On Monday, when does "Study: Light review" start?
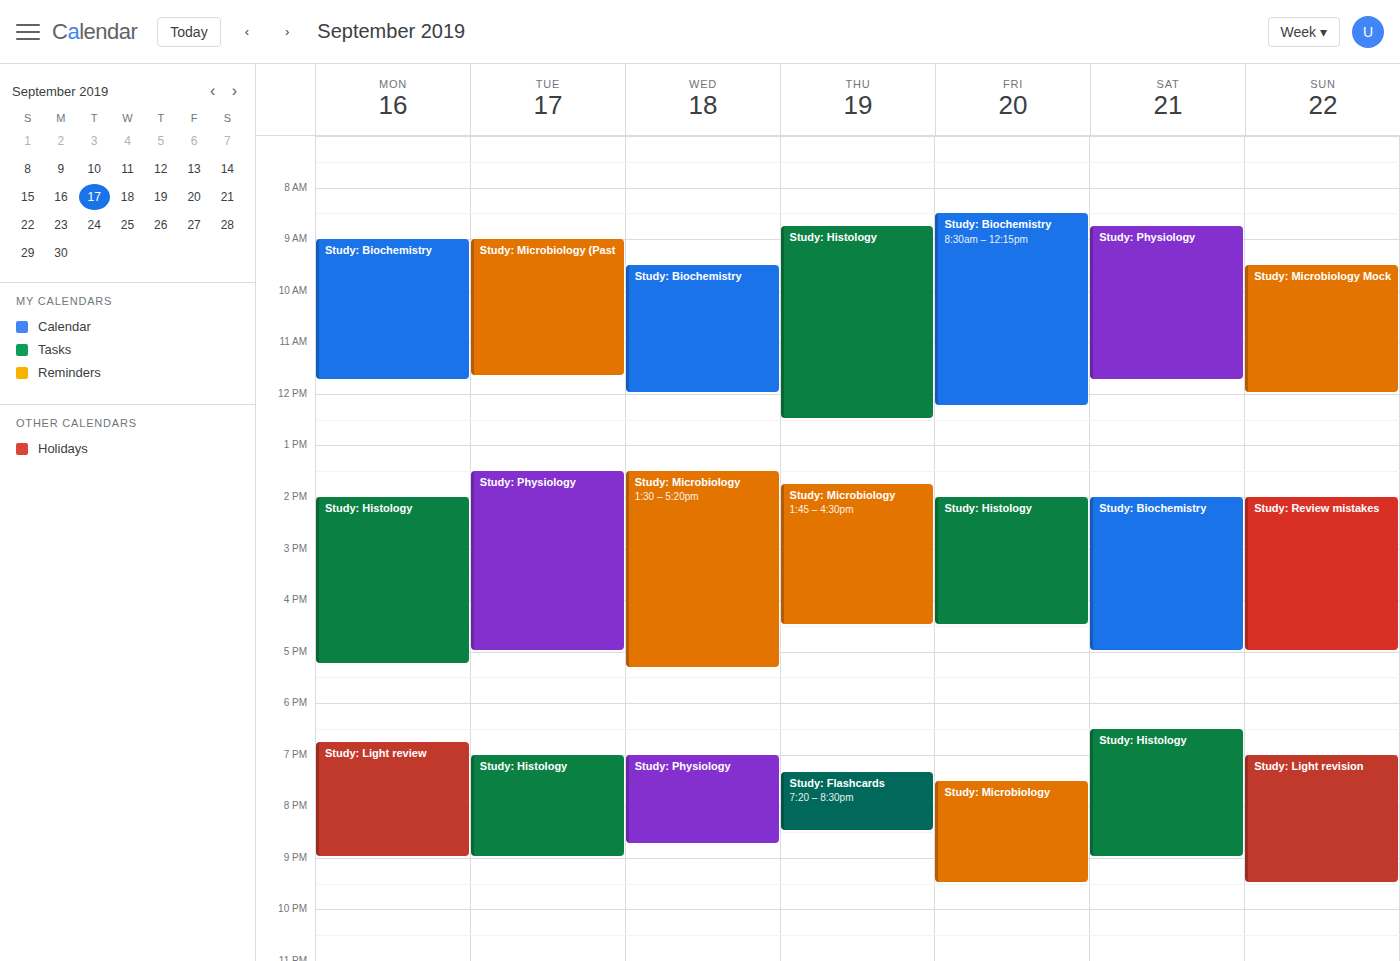
18:45